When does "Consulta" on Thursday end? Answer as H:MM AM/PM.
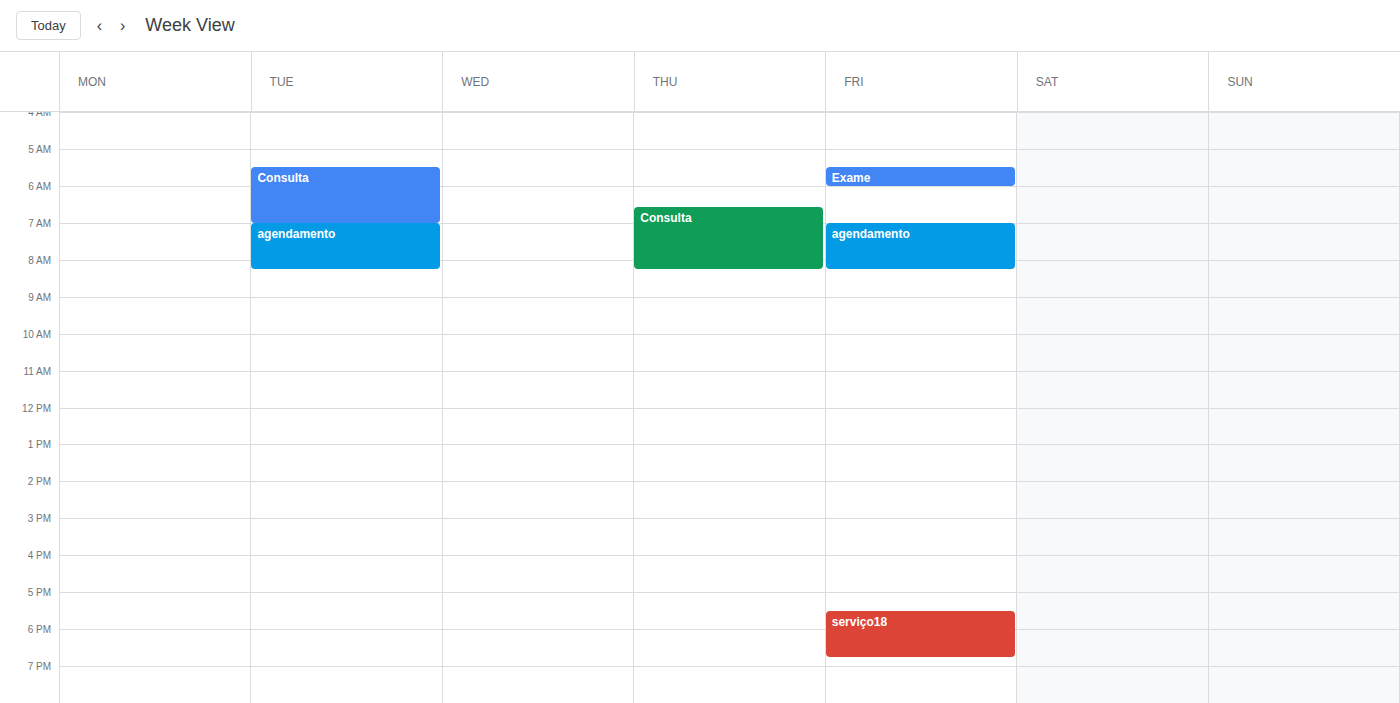
8:15 AM